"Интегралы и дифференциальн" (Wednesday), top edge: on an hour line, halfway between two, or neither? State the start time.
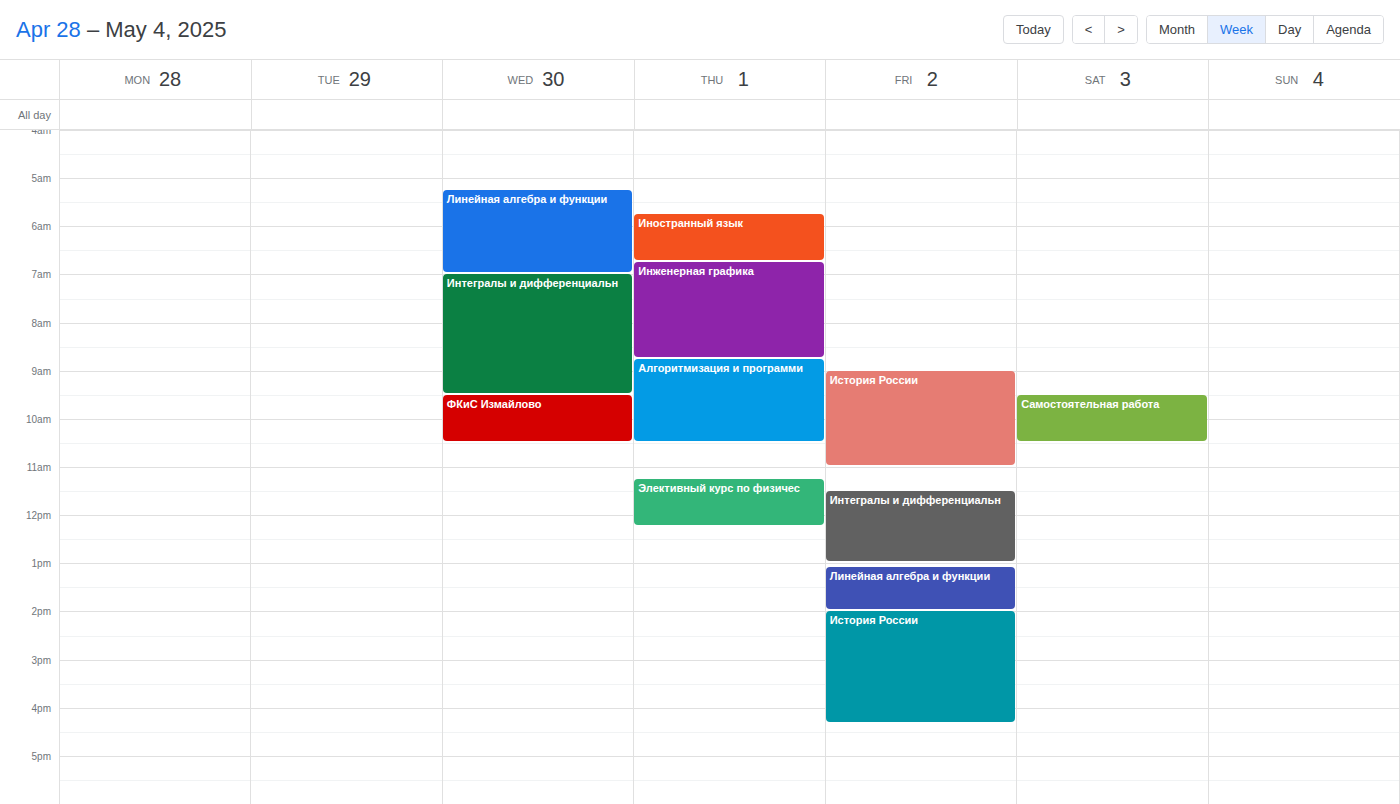
07:00 -- exactly on the 07:00 line.